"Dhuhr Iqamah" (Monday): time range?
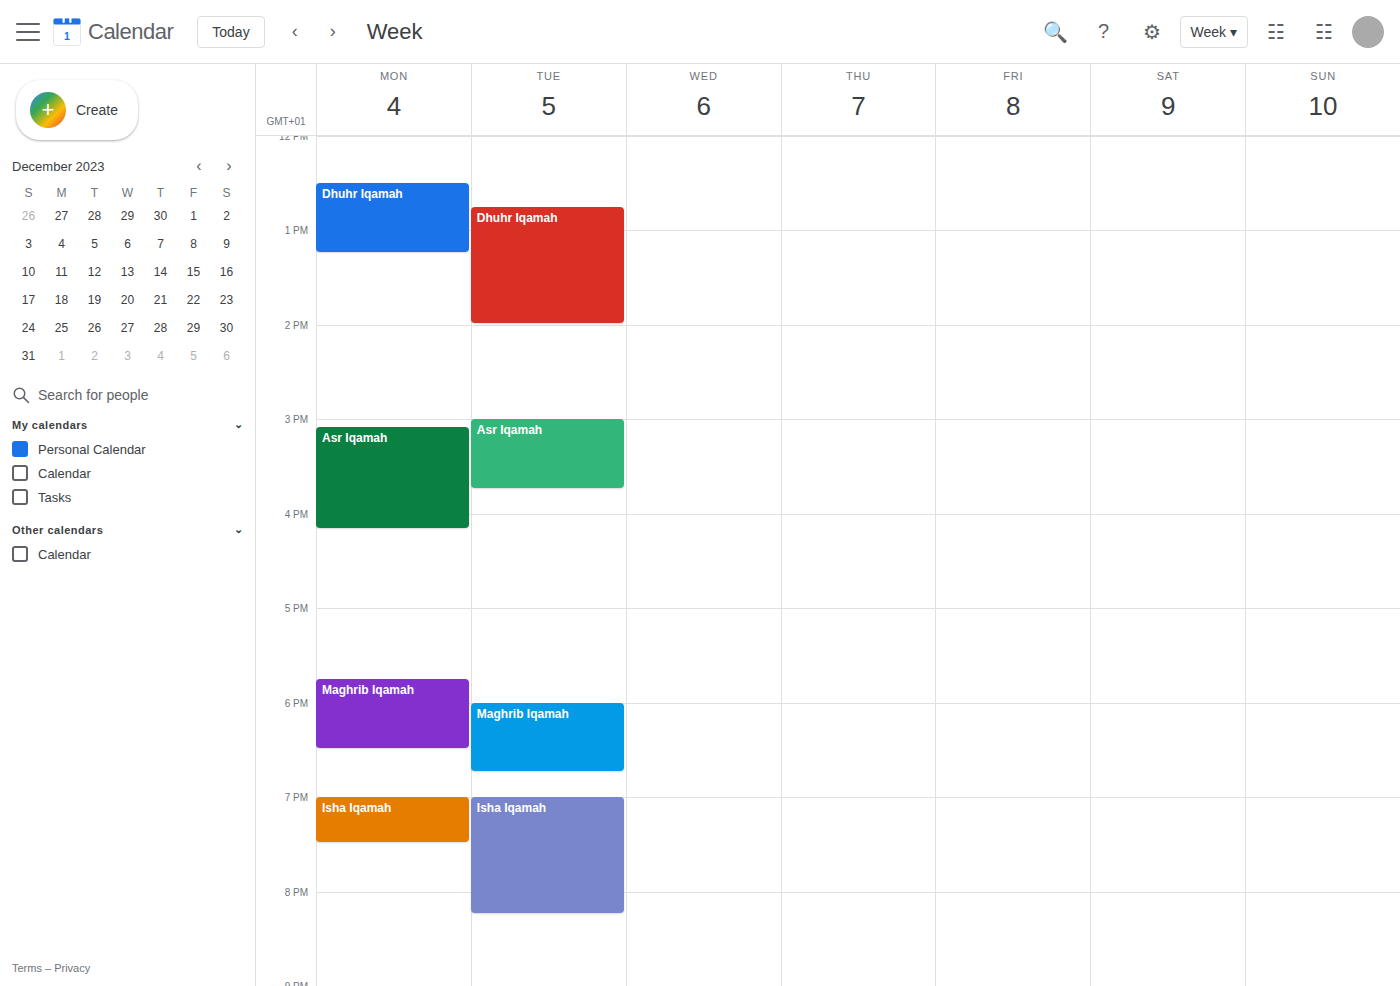
12:30 PM to 1:15 PM